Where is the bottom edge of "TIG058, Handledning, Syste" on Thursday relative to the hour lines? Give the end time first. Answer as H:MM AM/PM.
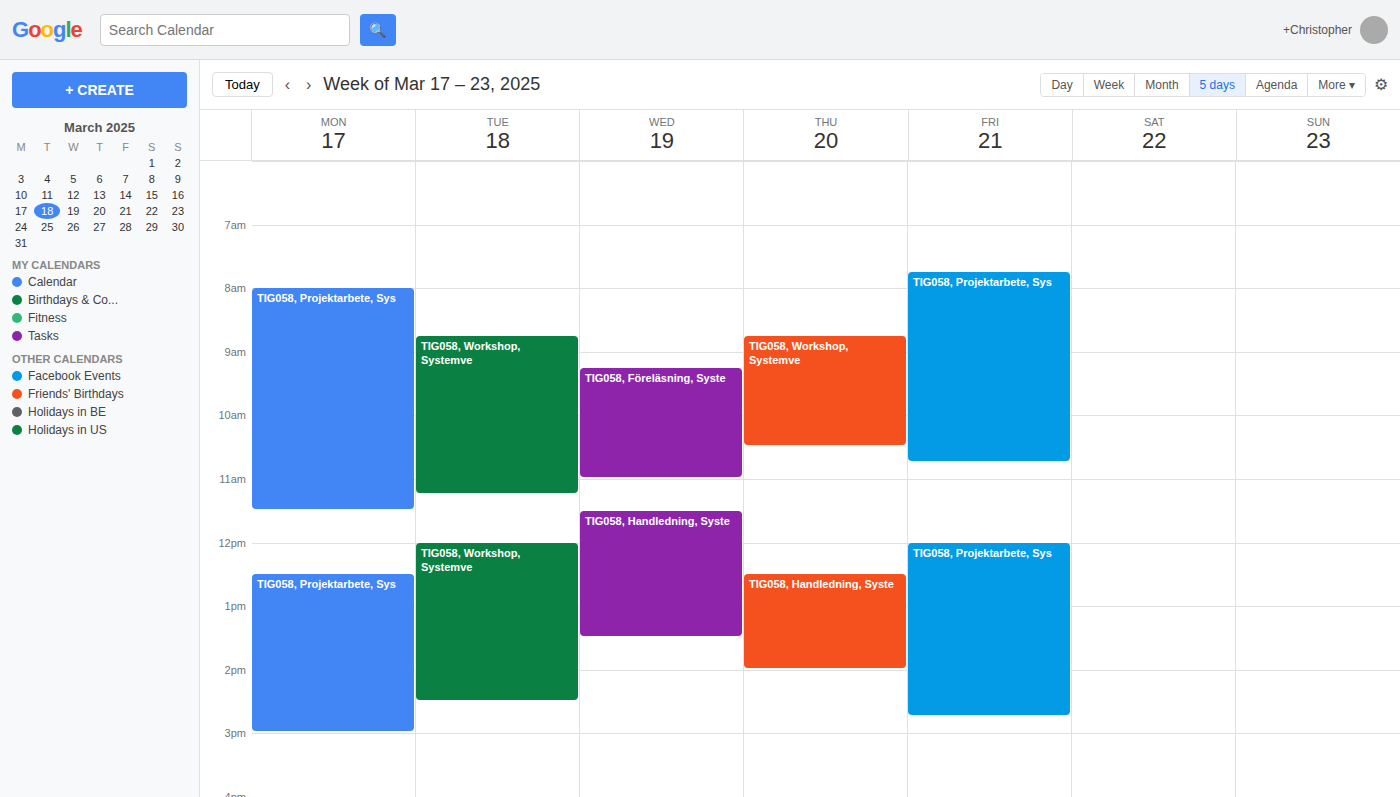
2:00 PM -- exactly on the 2 PM line.